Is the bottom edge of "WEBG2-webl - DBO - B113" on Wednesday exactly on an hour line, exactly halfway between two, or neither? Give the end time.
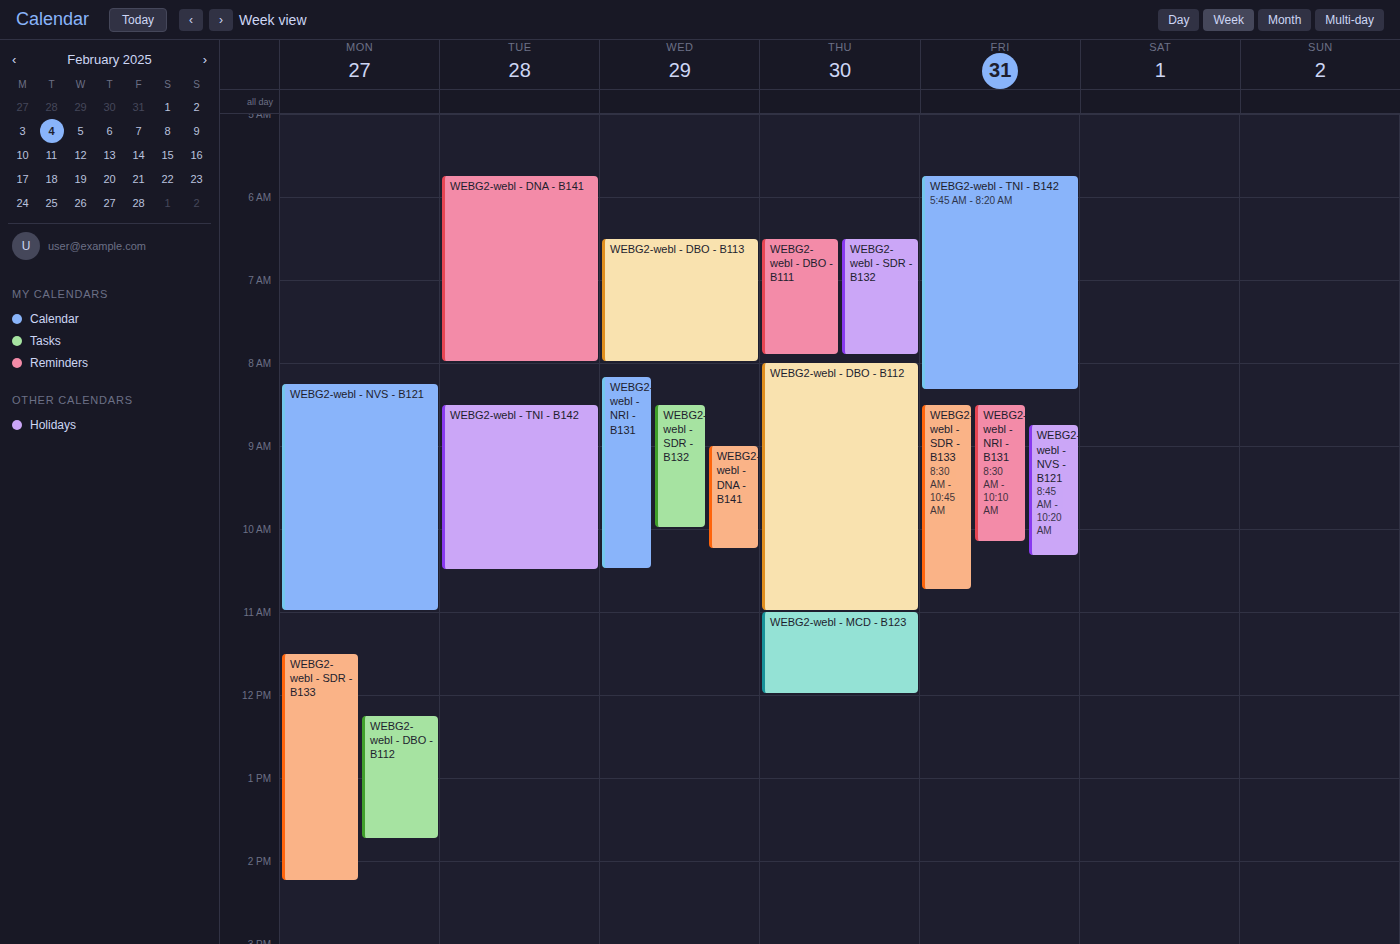
8:00 AM -- exactly on the 8 AM line.